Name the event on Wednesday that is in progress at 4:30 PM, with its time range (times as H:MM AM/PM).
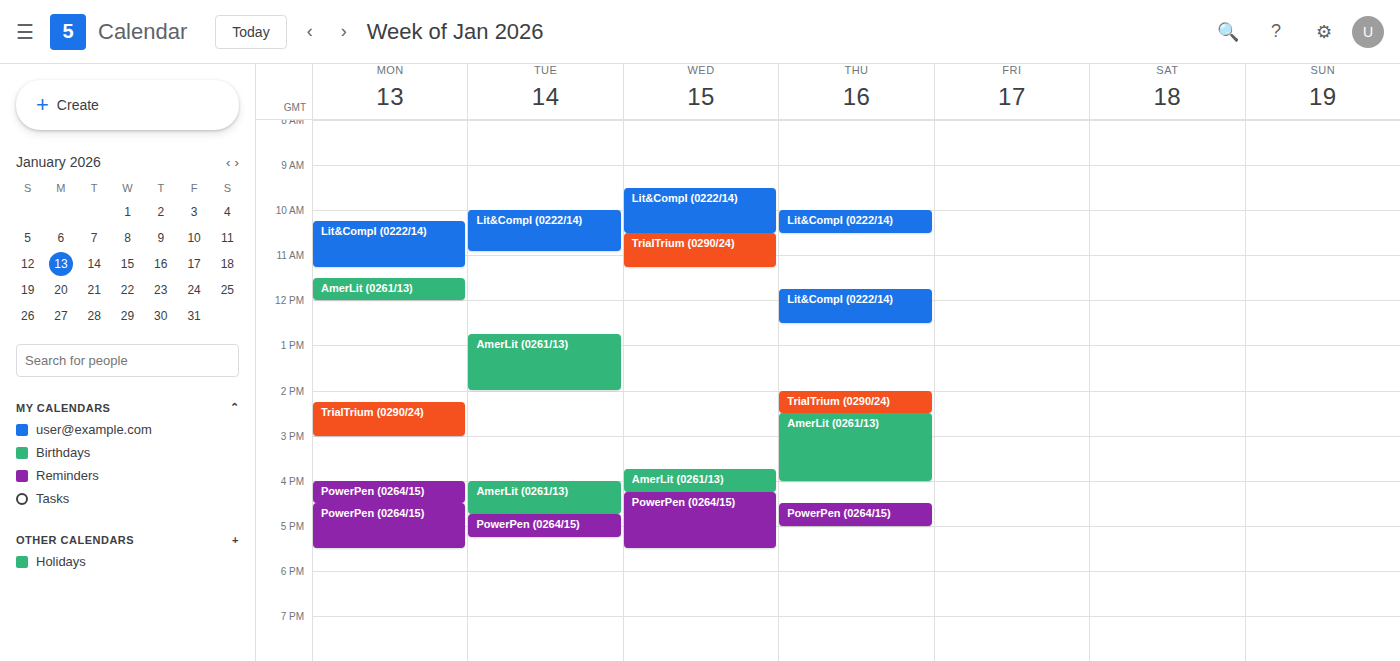
"PowerPen (0264/15)", 4:15 PM to 5:30 PM